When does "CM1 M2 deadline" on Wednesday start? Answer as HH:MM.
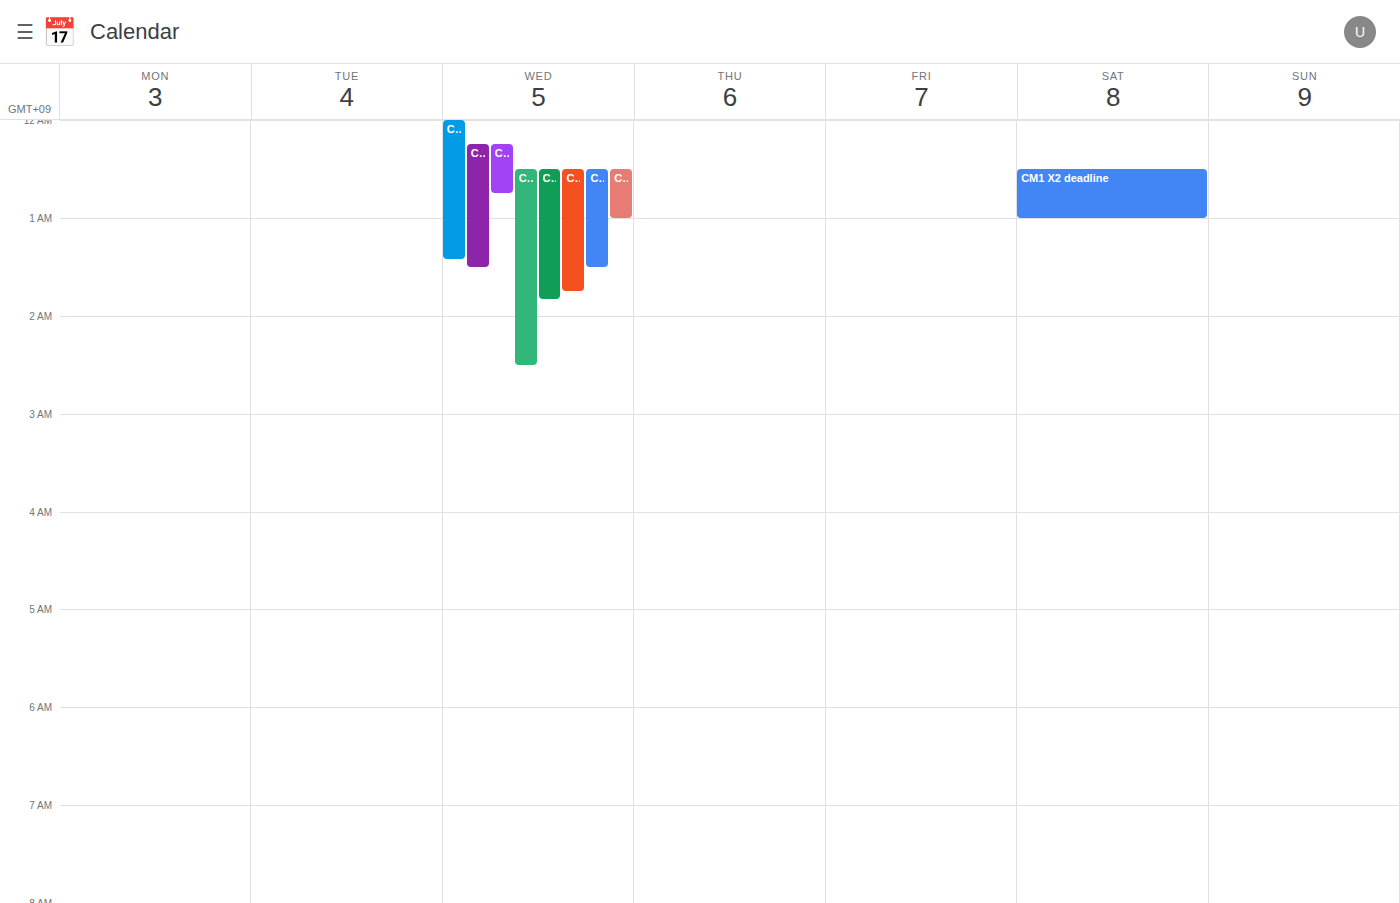
00:30